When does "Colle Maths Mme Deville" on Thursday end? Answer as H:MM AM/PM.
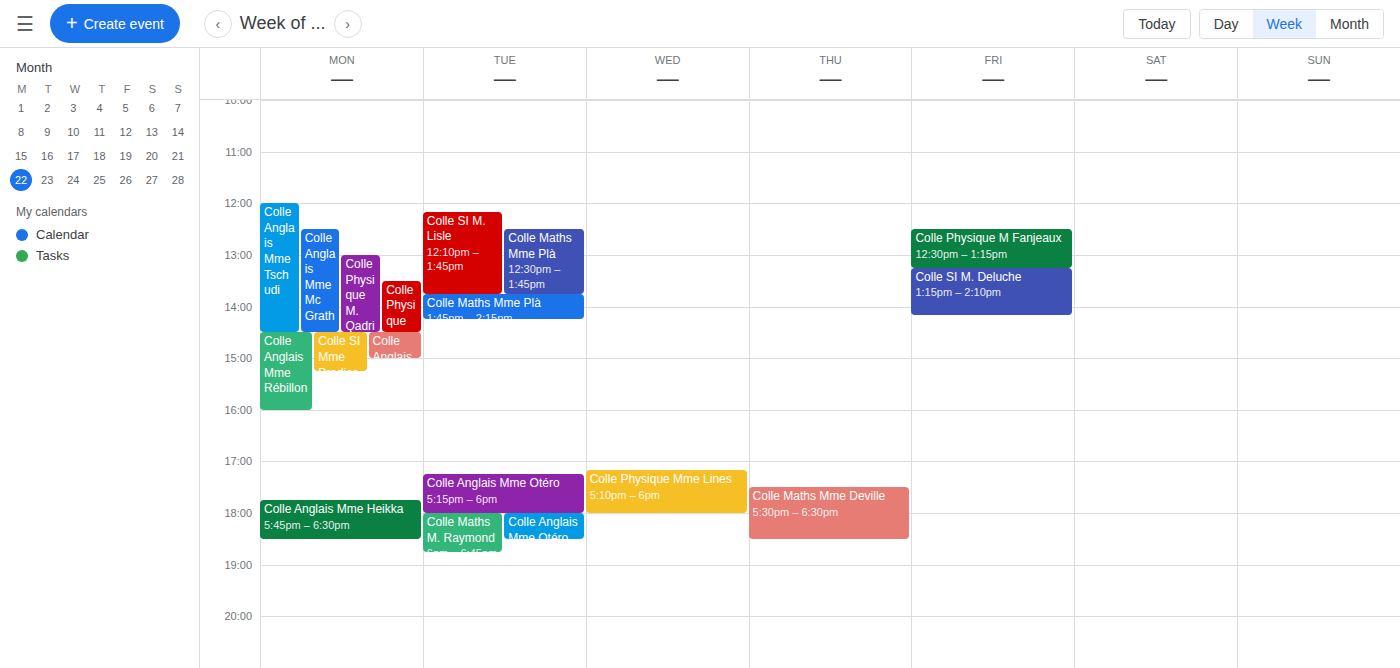
6:30 PM